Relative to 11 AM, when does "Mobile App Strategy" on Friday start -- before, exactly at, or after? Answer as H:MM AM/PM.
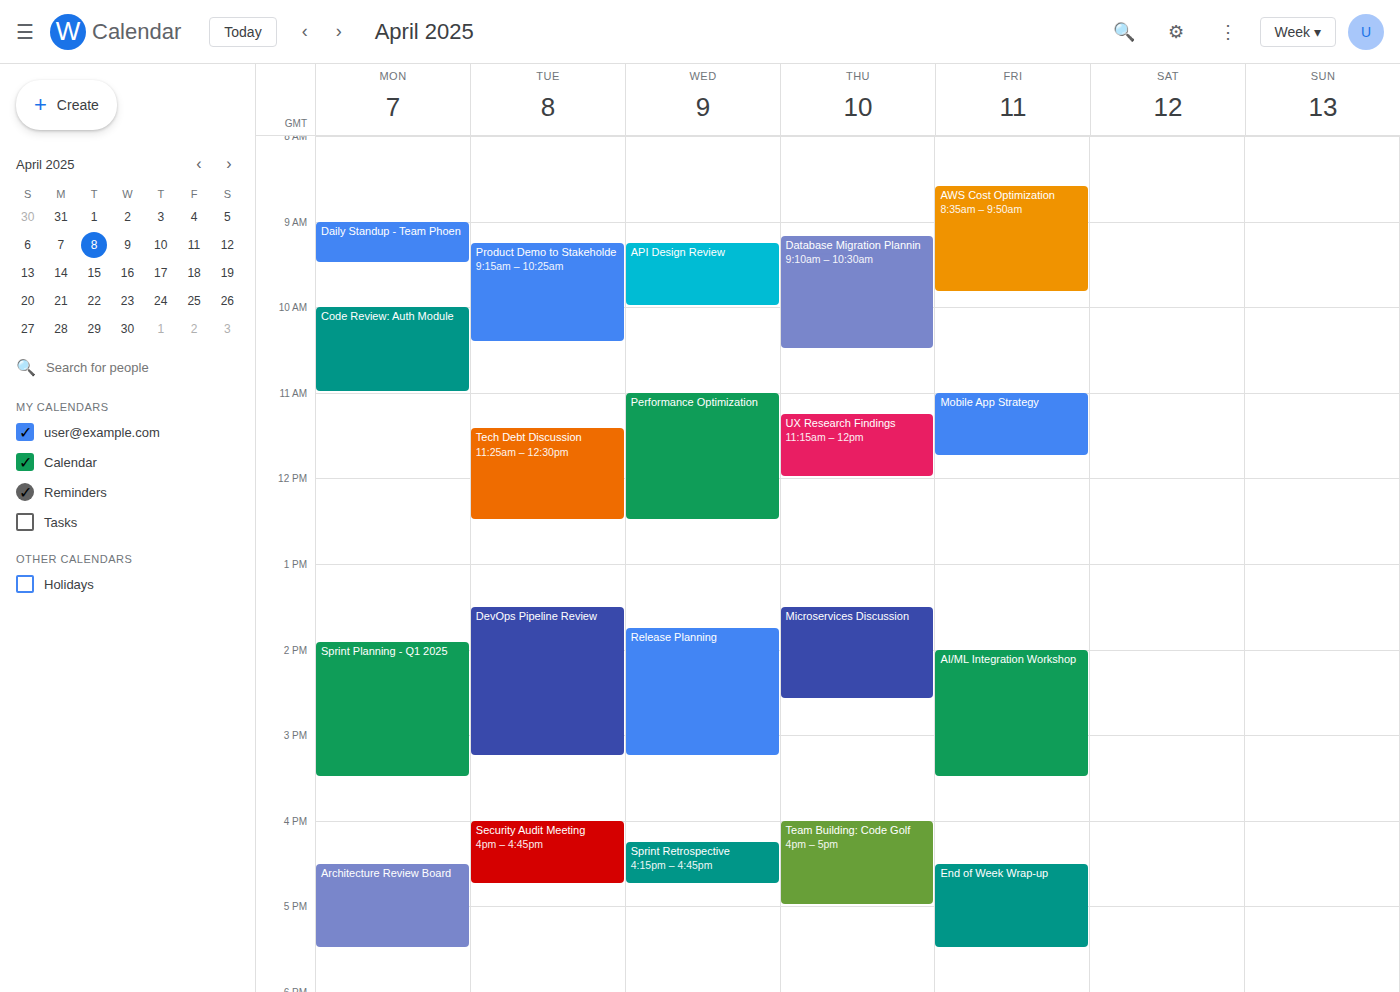
11:00 AM -- exactly at 11 AM, on the 11 AM line.